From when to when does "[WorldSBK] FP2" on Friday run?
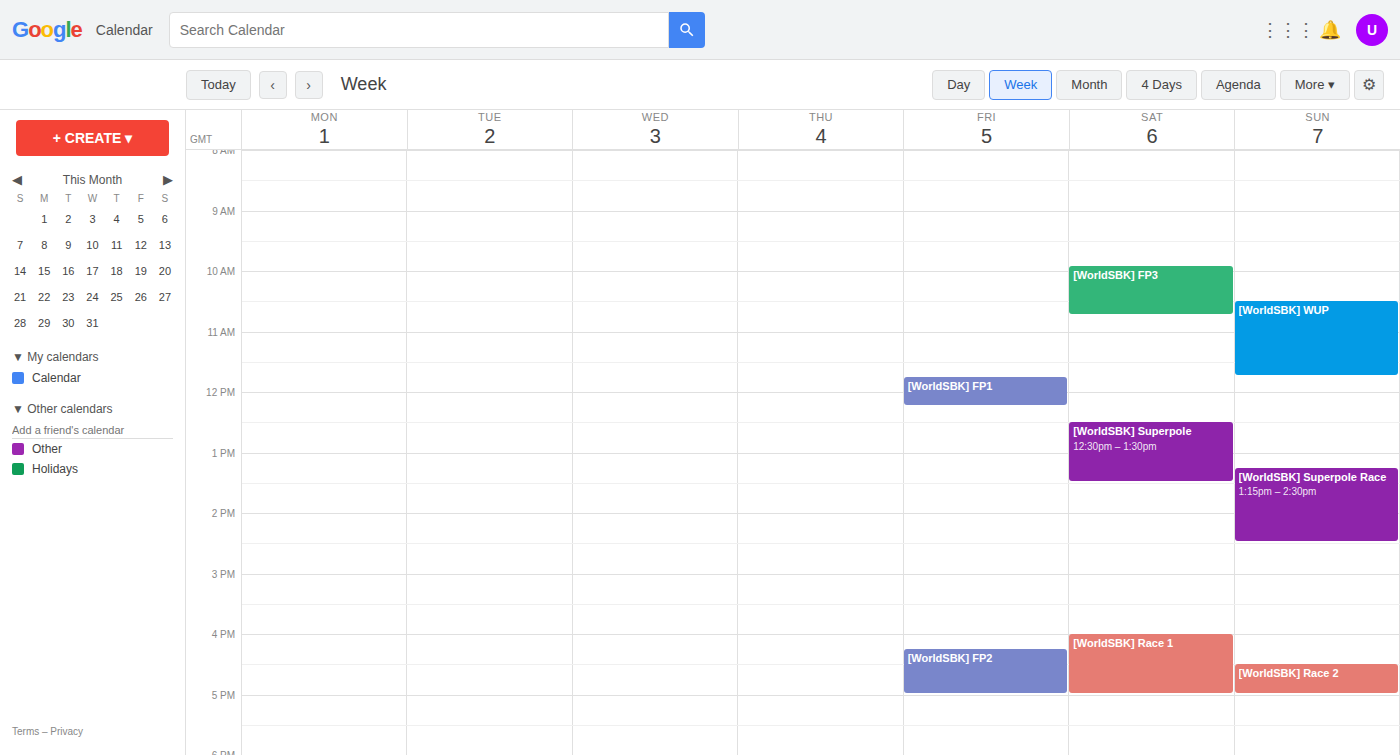
4:15 PM to 5:00 PM